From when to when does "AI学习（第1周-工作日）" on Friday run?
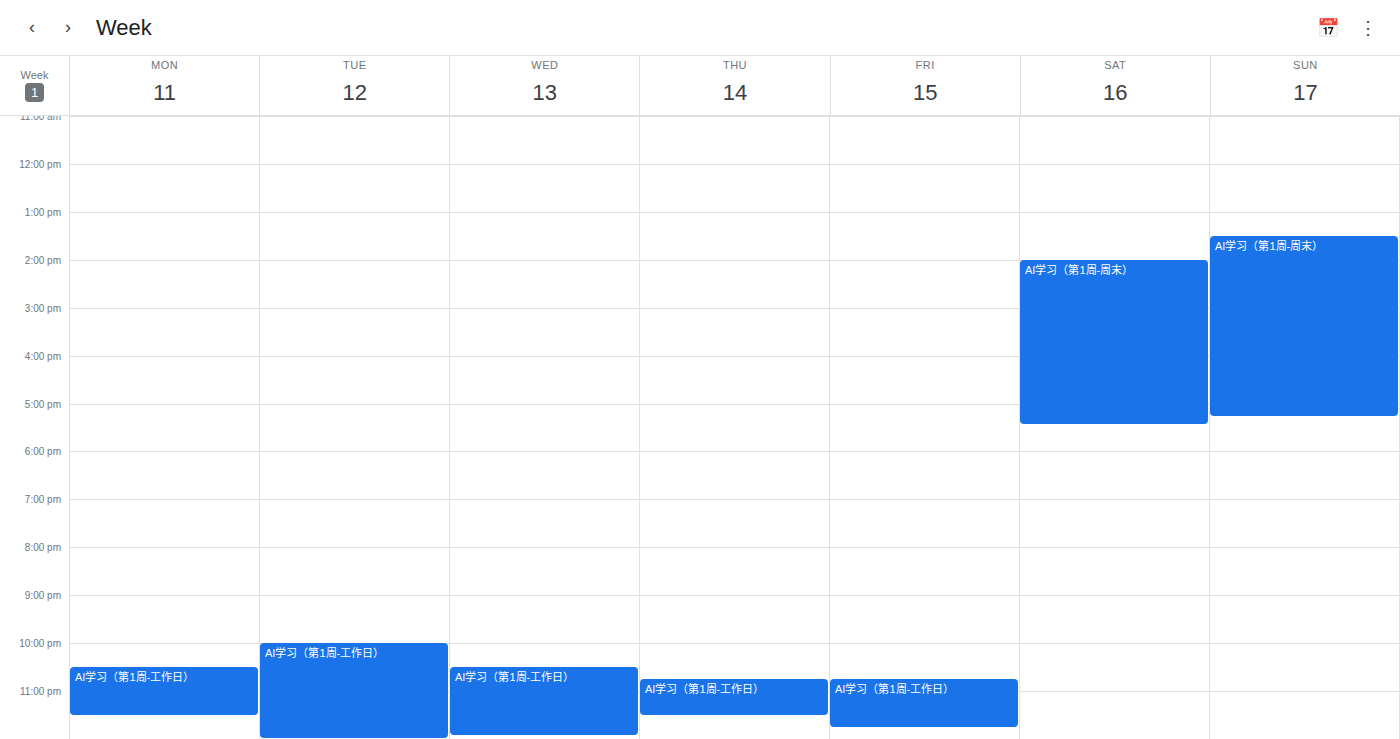
10:45 PM to 11:45 PM